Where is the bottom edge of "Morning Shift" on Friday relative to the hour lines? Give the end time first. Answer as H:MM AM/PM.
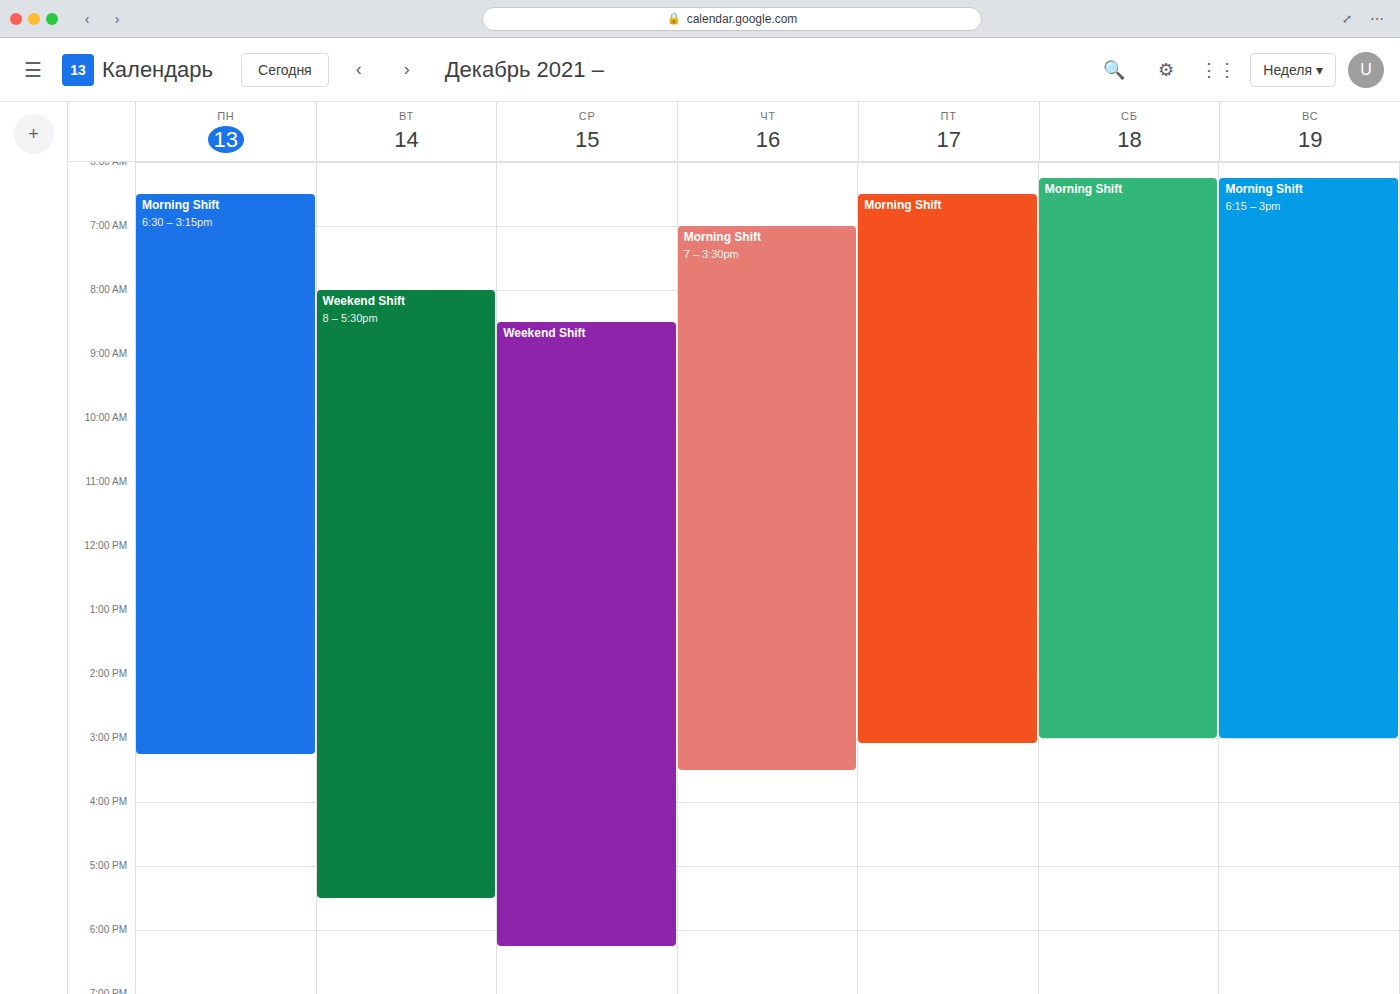
3:05 PM -- neither: 5 minutes below the 3 PM line and 55 minutes above the 4 PM line.